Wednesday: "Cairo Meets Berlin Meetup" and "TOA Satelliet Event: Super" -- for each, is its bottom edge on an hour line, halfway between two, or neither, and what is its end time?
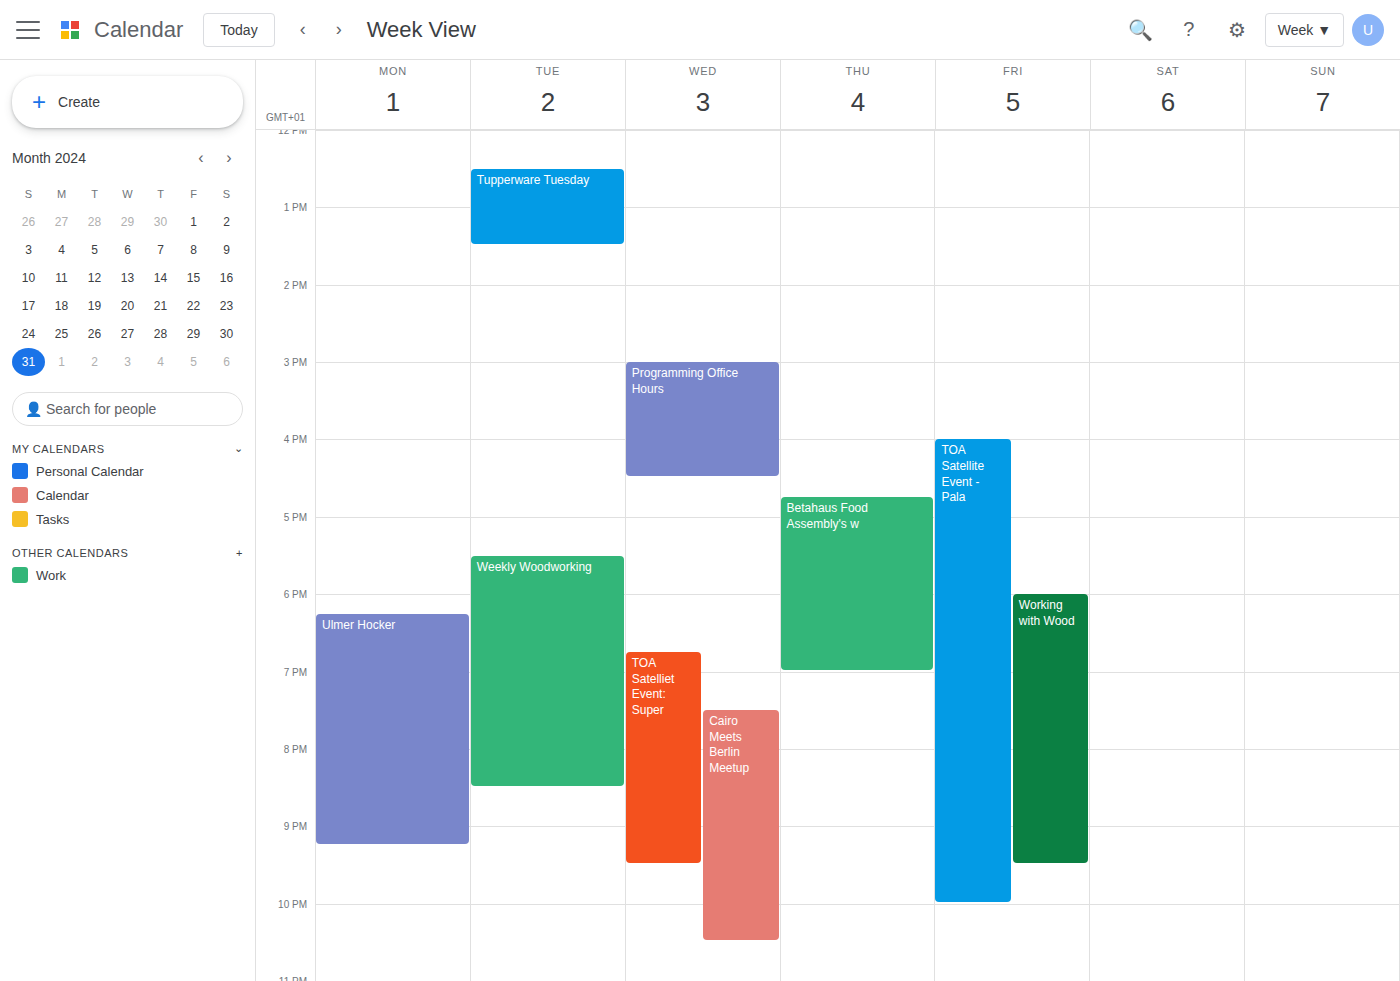
"Cairo Meets Berlin Meetup": 10:30 PM, halfway between the 10 PM and 11 PM lines. "TOA Satelliet Event: Super": 9:30 PM, halfway between the 9 PM and 10 PM lines.